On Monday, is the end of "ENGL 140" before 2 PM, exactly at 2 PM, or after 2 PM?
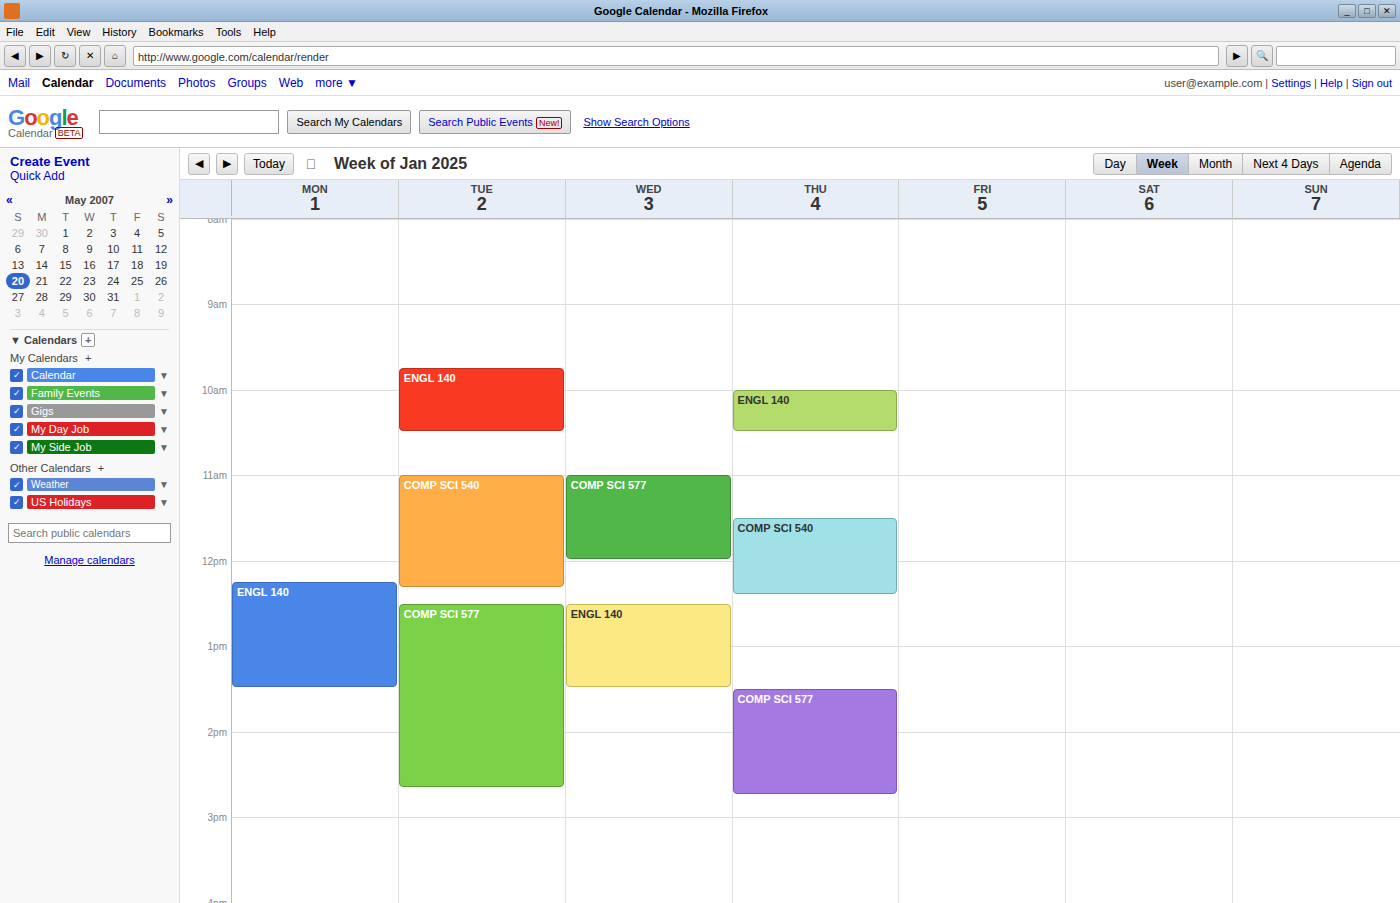
1:30 PM -- before 2 PM, 30 minutes above the 2 PM line.